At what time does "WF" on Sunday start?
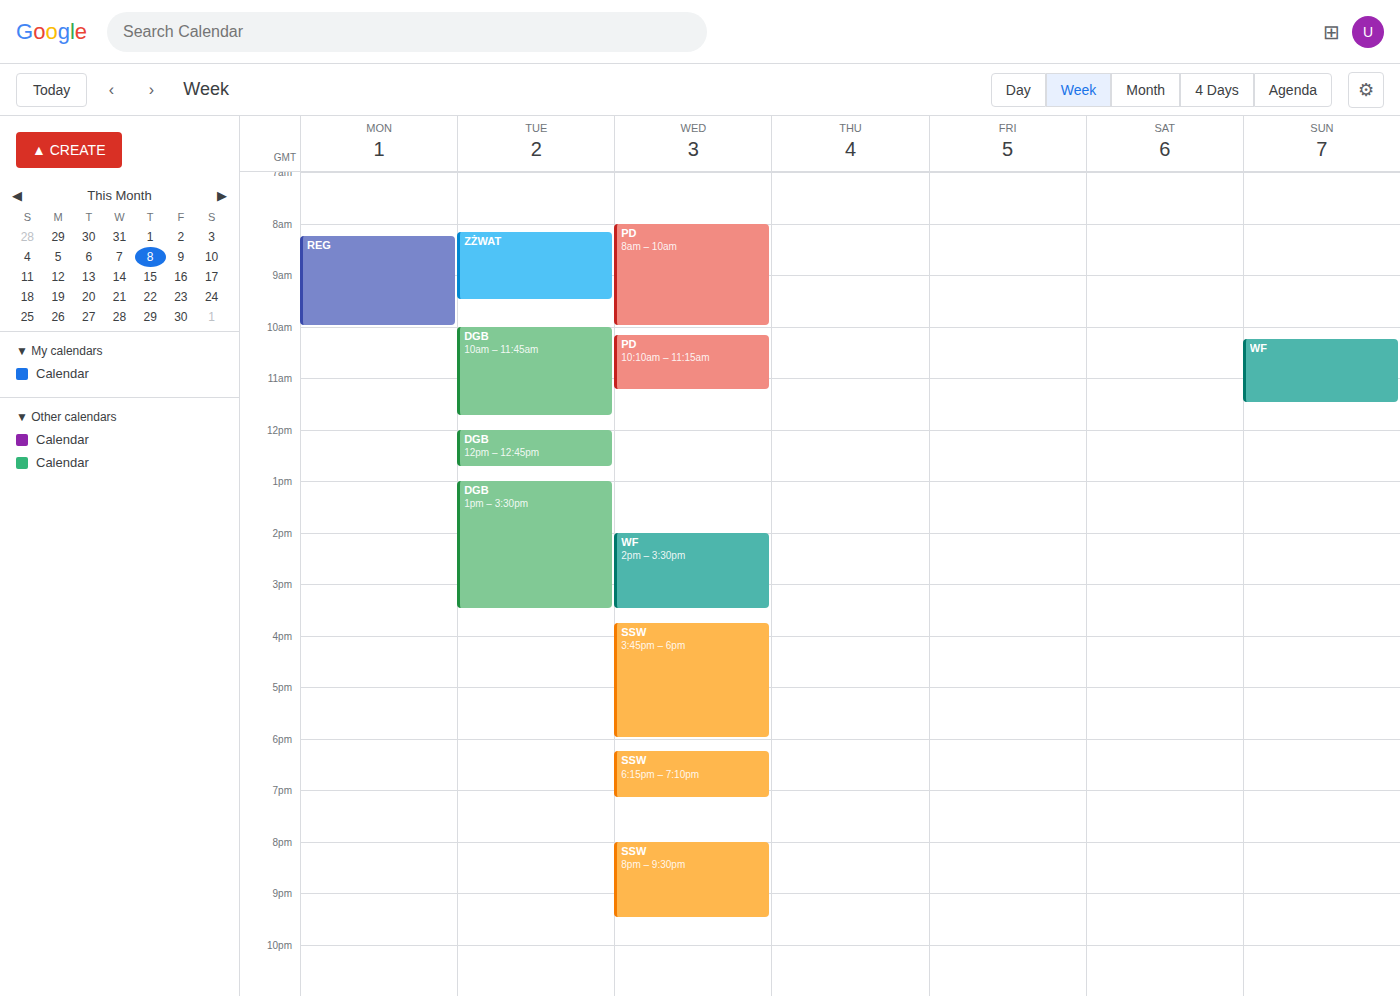
10:15